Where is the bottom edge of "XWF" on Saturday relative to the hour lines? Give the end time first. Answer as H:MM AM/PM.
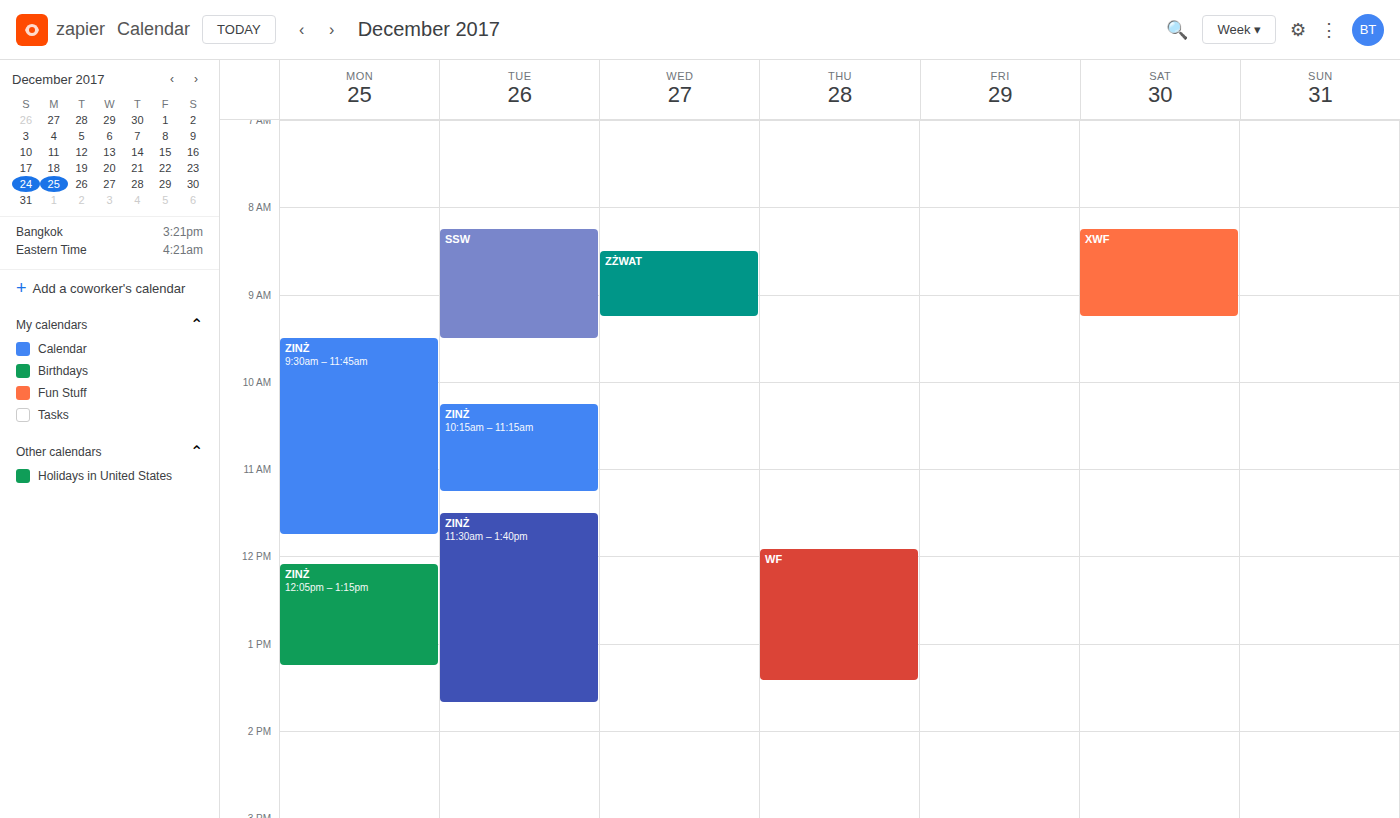
9:15 AM -- neither: a quarter of the way from the 9 AM line to the 10 AM line.